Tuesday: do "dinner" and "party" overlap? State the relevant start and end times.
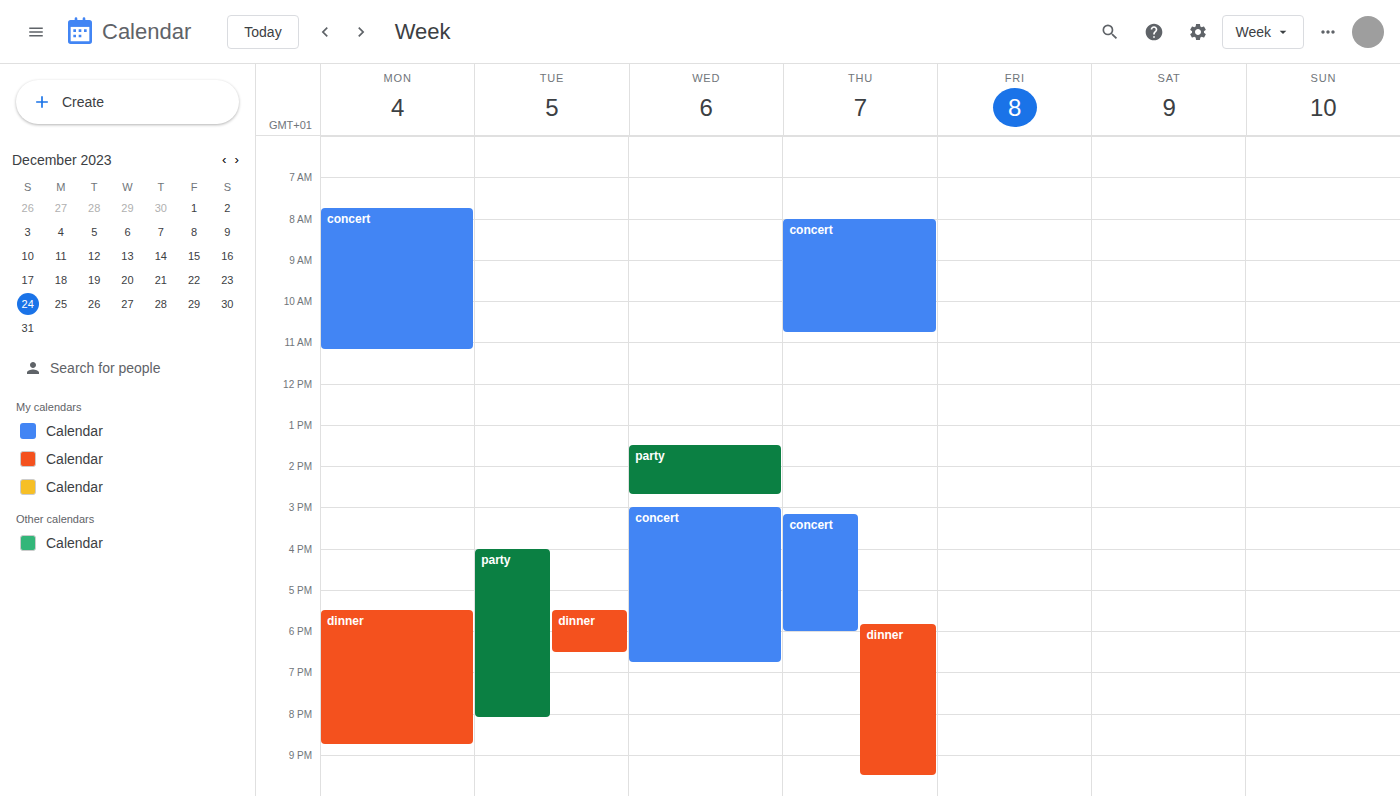
"dinner" runs 5:30 PM to 6:30 PM, inside "party" -- they overlap.